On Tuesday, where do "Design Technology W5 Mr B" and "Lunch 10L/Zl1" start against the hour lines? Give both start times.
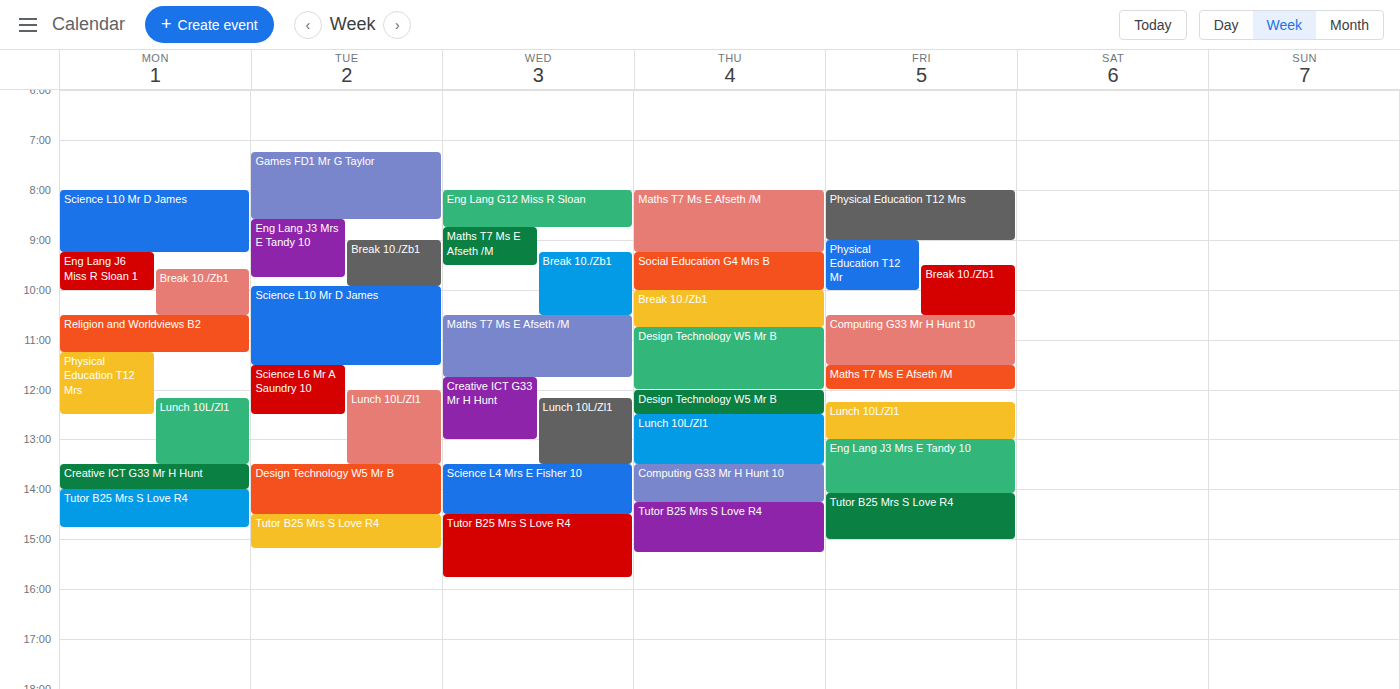
"Design Technology W5 Mr B": 1:30 PM, halfway between the 1 PM and 2 PM lines. "Lunch 10L/Zl1": 12:00 PM, exactly on the 12 PM line.